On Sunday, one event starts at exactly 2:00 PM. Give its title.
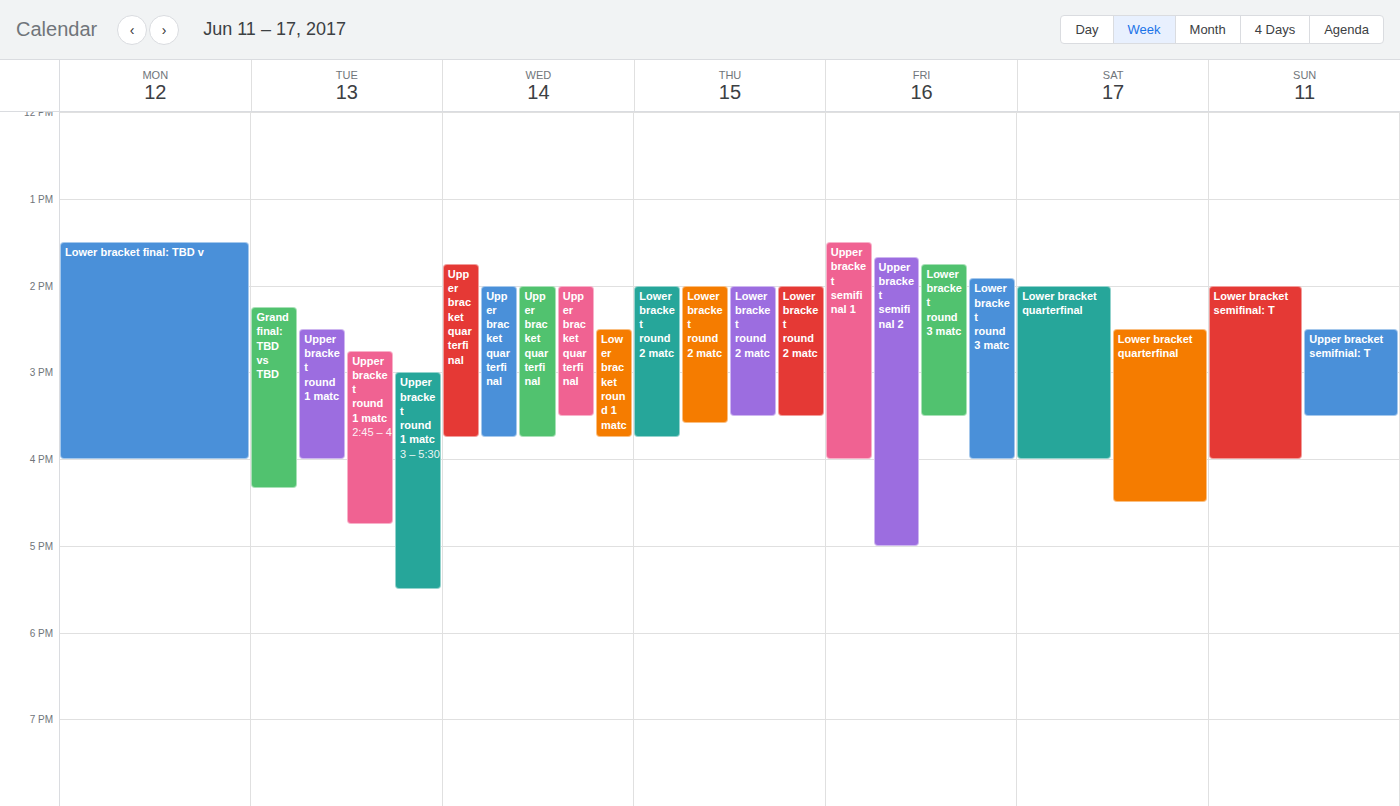
"Lower bracket semifinal: T"